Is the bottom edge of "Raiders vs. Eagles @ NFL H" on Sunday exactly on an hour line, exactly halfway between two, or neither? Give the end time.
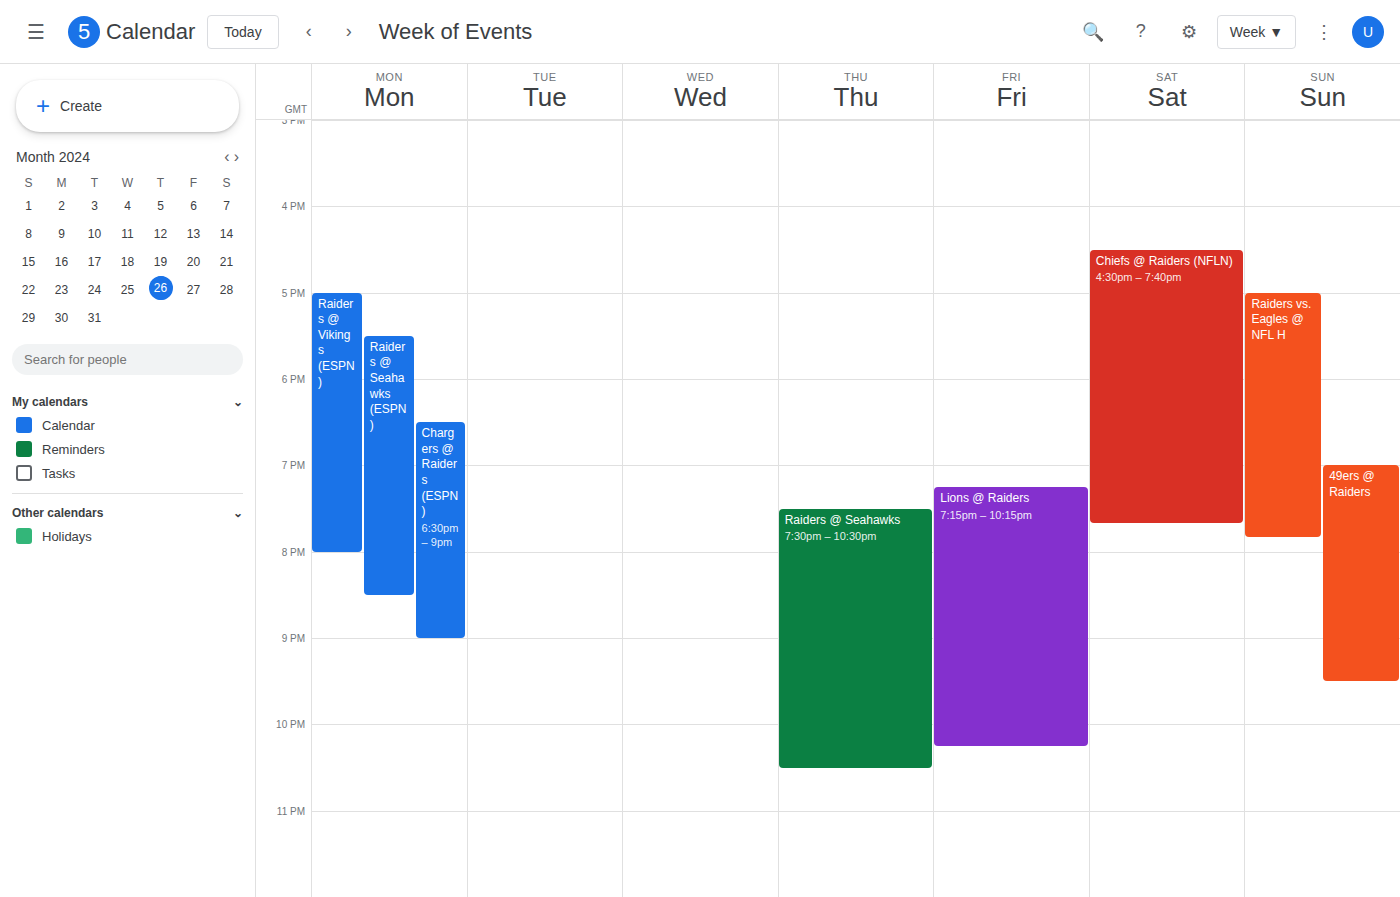
19:50 -- neither: 50 minutes below the 19:00 line and 10 minutes above the 20:00 line.